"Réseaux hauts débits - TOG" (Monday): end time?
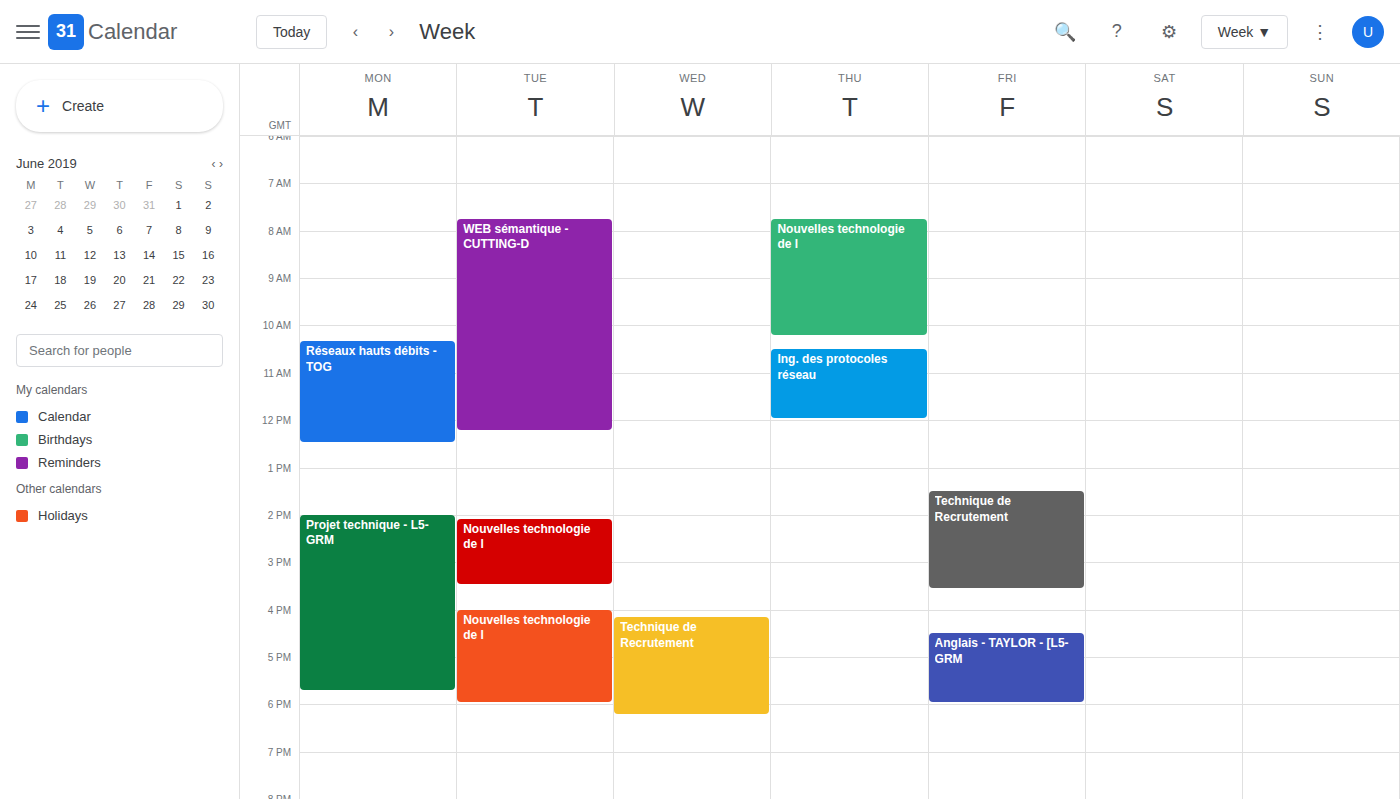
12:30 PM